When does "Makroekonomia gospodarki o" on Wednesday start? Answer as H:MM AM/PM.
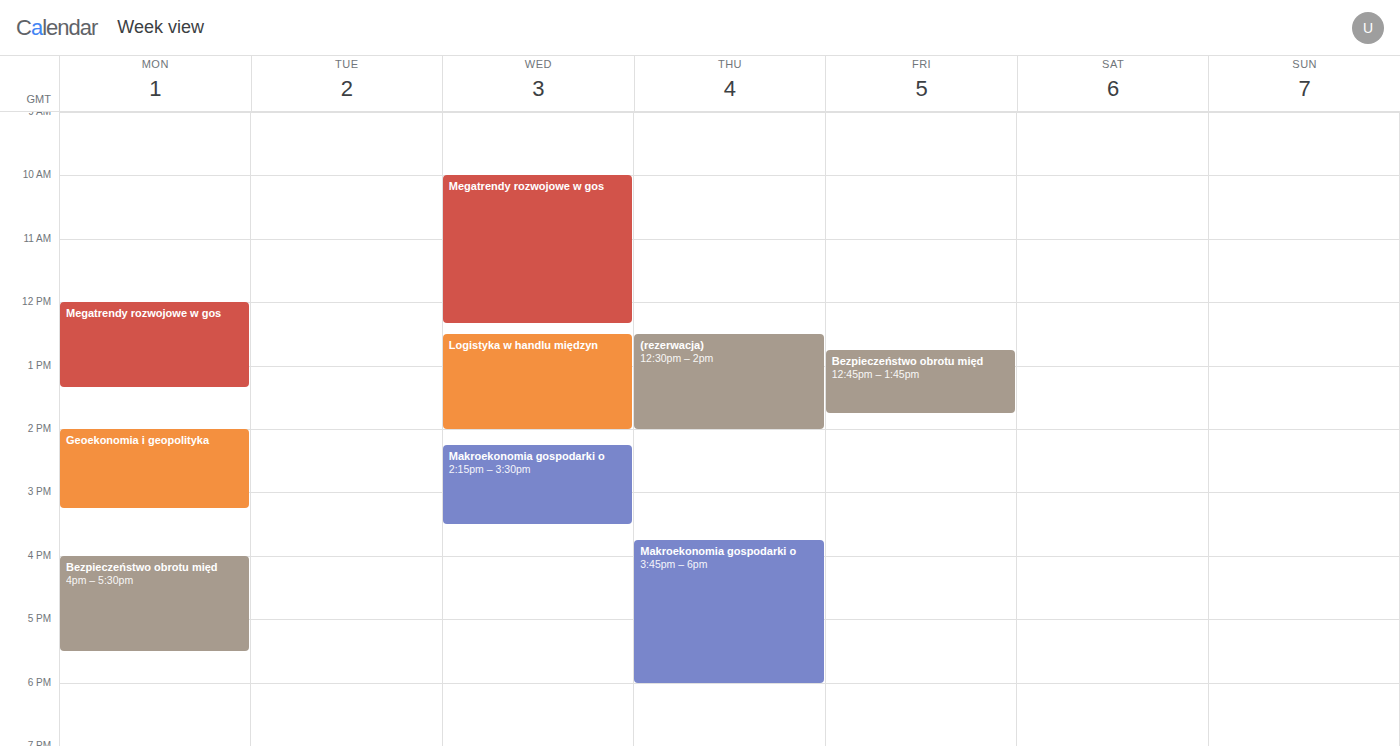
2:15 PM